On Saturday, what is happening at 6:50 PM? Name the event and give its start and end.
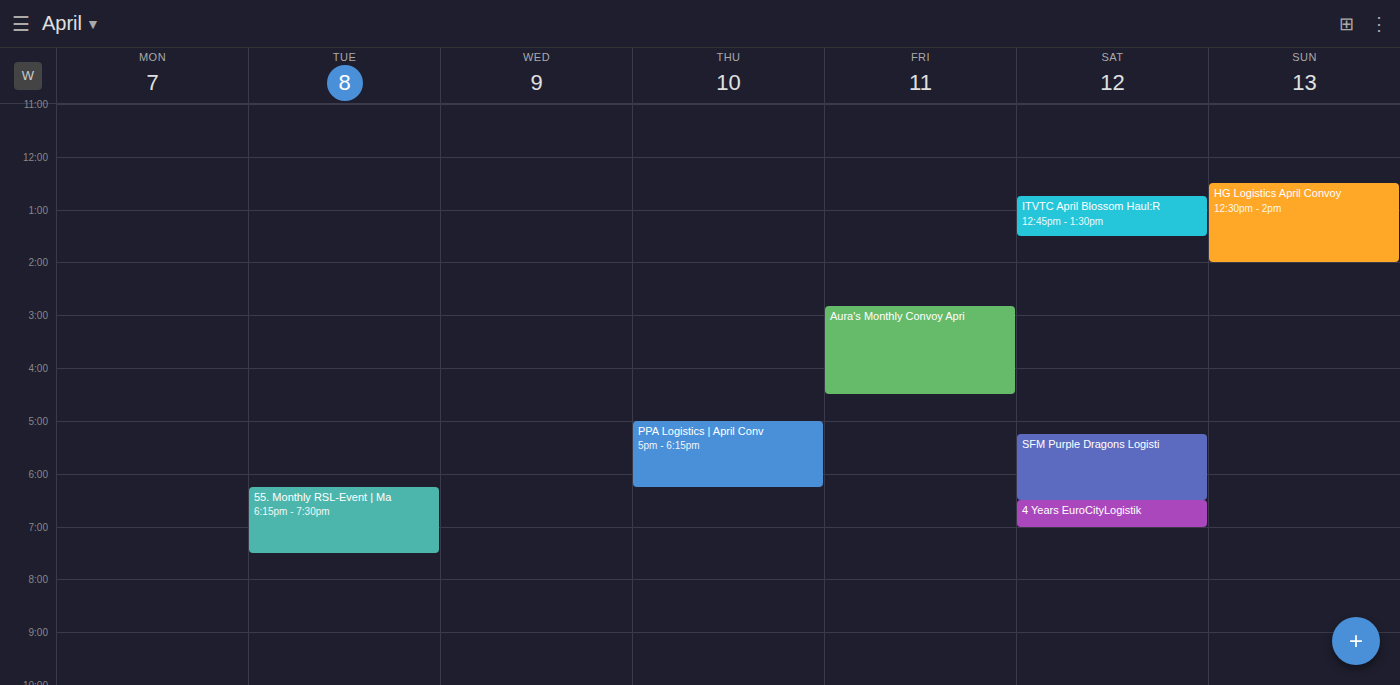
"4 Years EuroCityLogistik", 6:30 PM to 7:00 PM